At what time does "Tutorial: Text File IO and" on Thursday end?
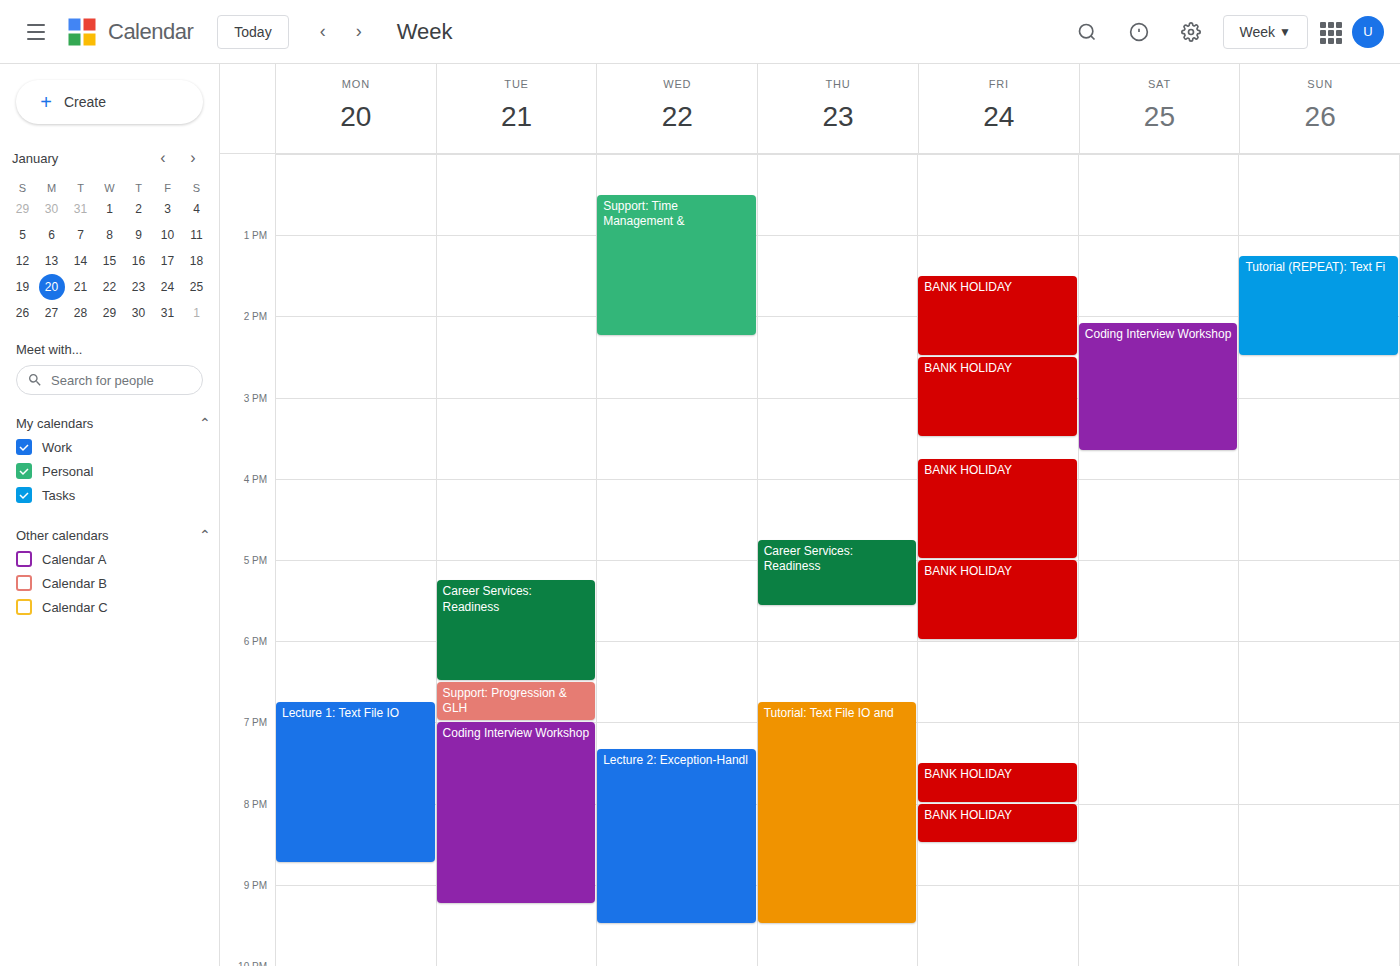
9:30 PM